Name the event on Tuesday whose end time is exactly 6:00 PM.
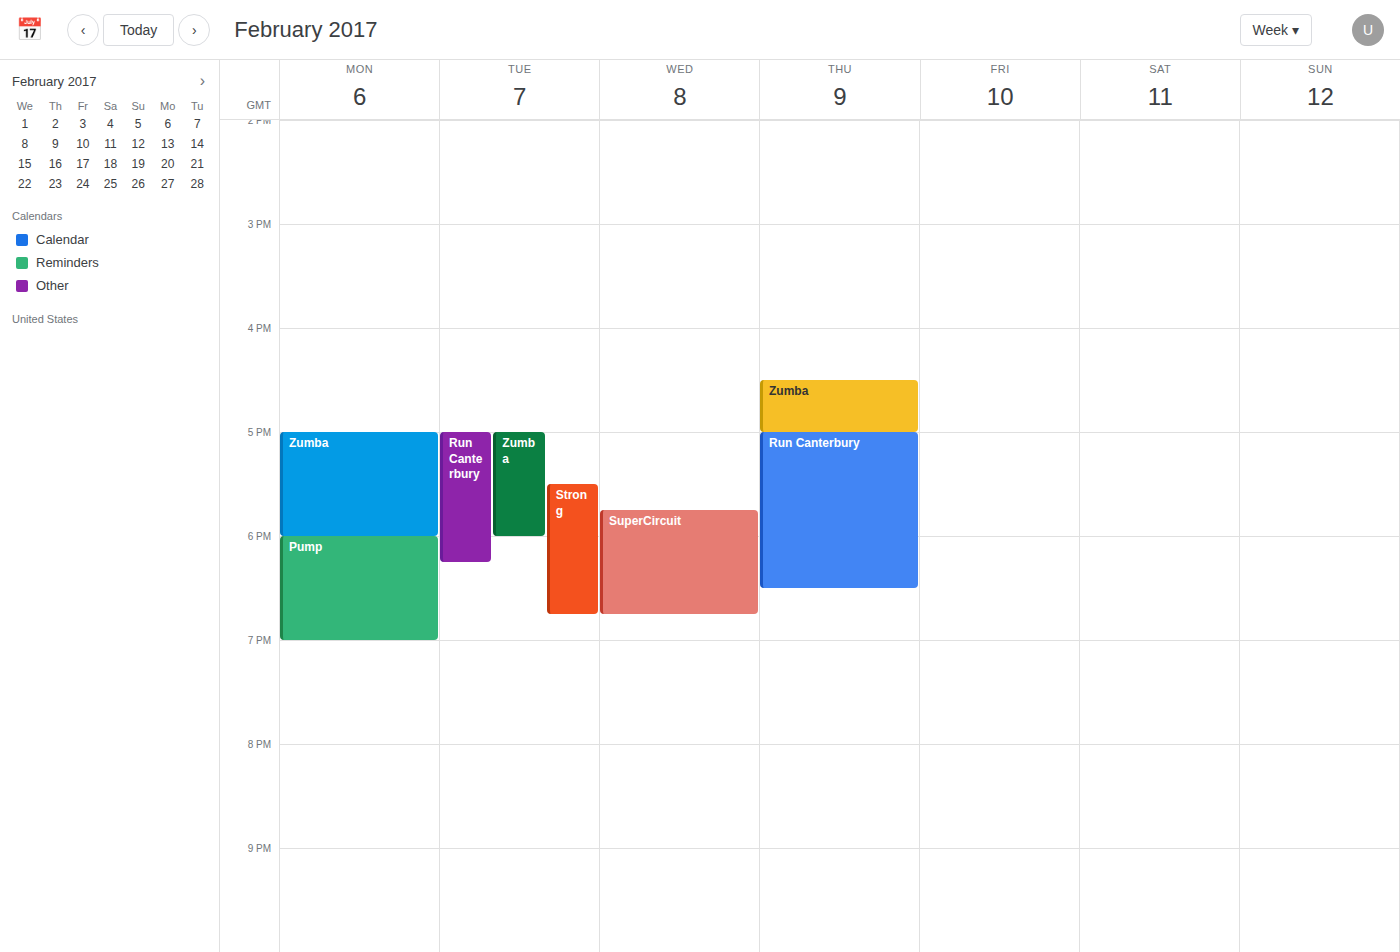
"Zumba"